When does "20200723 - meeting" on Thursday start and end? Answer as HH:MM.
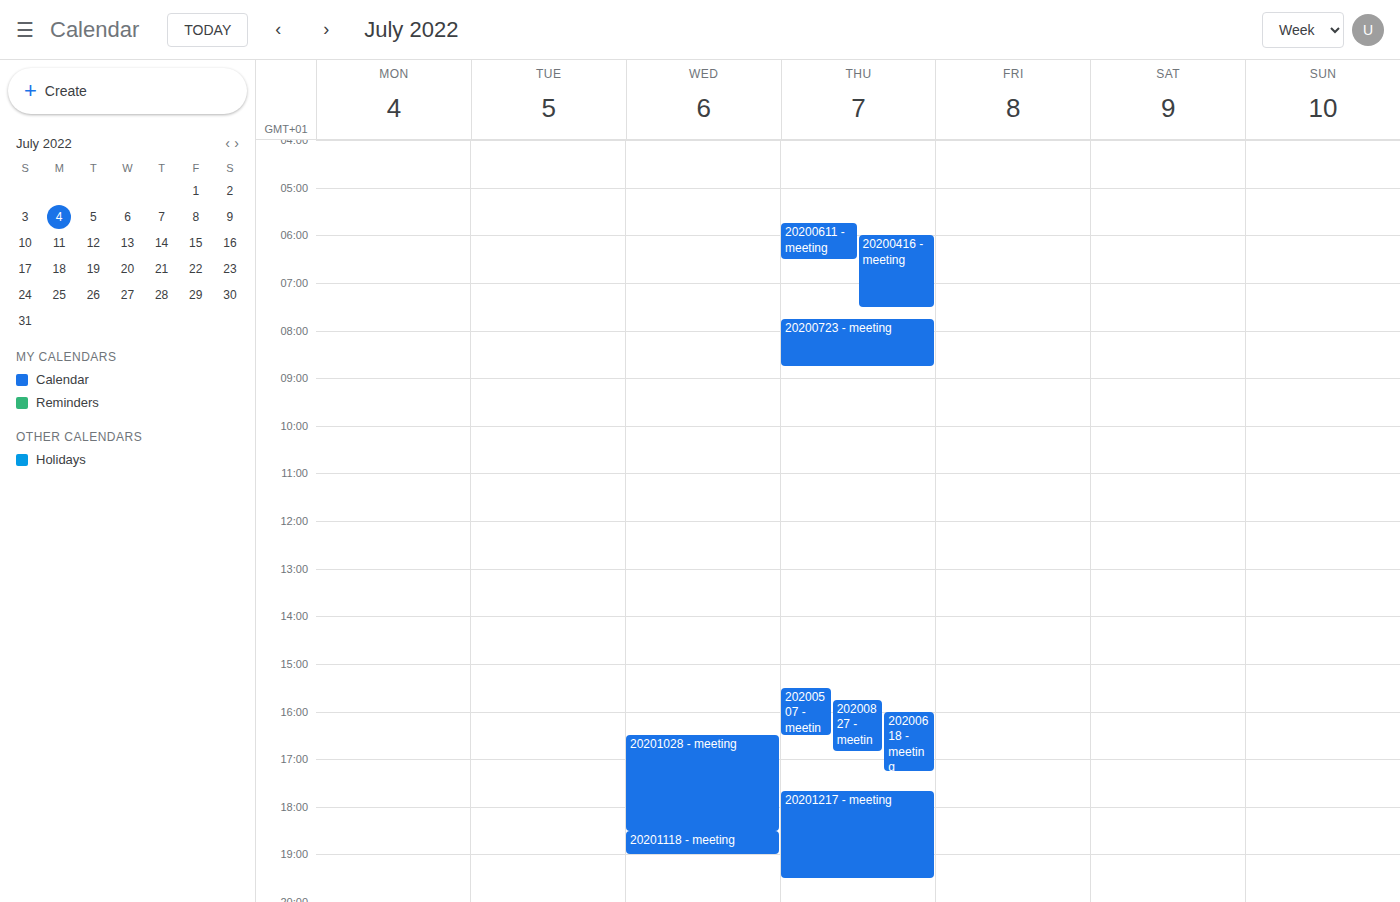
07:45 to 08:45